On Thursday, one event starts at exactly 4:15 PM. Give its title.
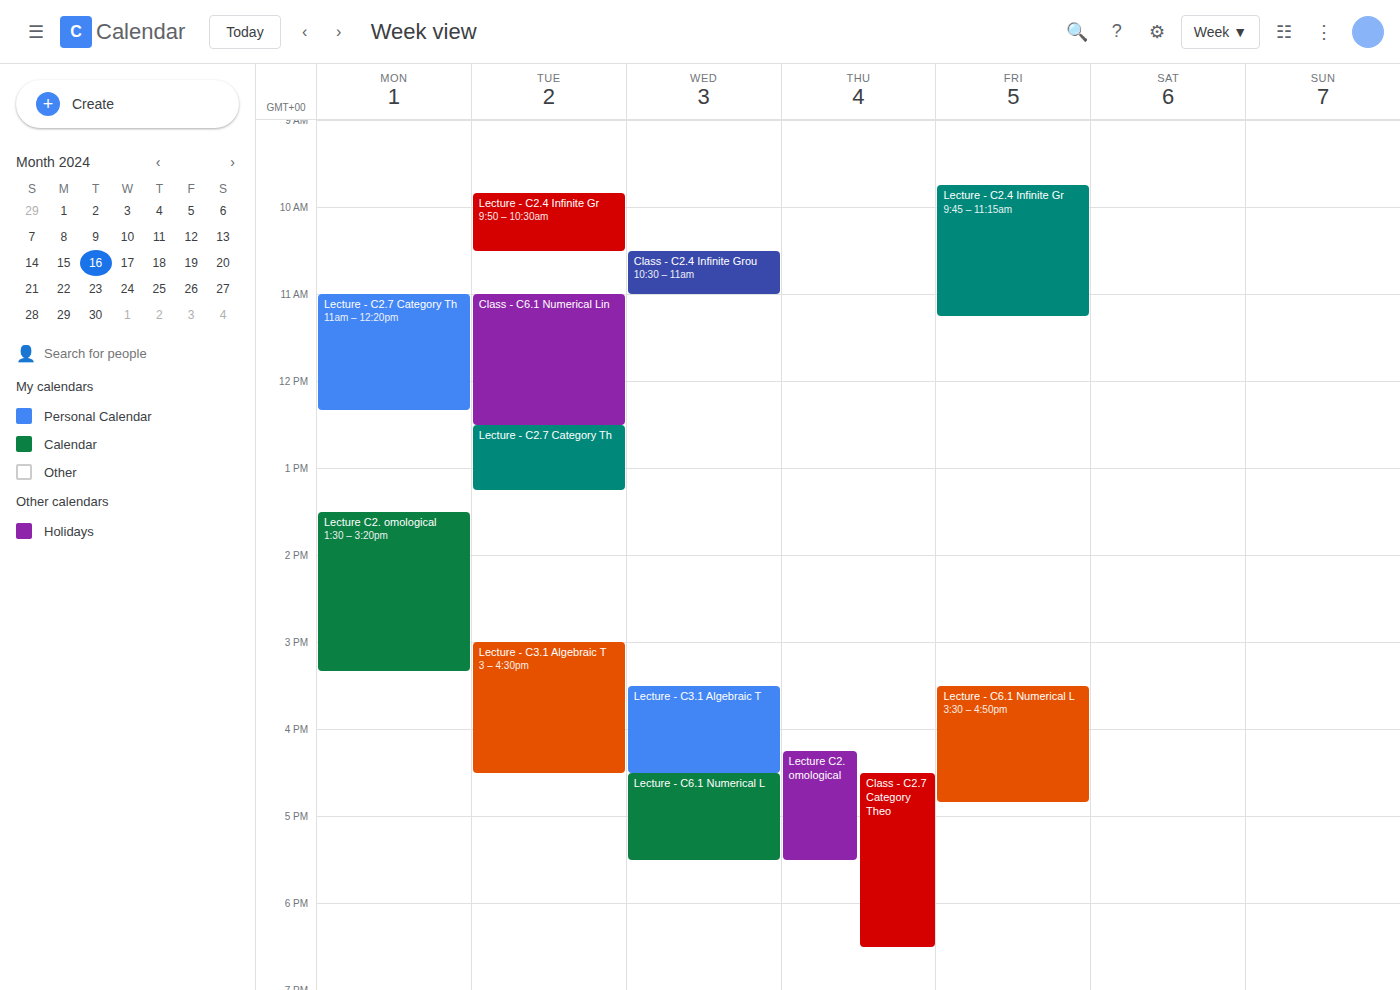
"Lecture C2. omological"